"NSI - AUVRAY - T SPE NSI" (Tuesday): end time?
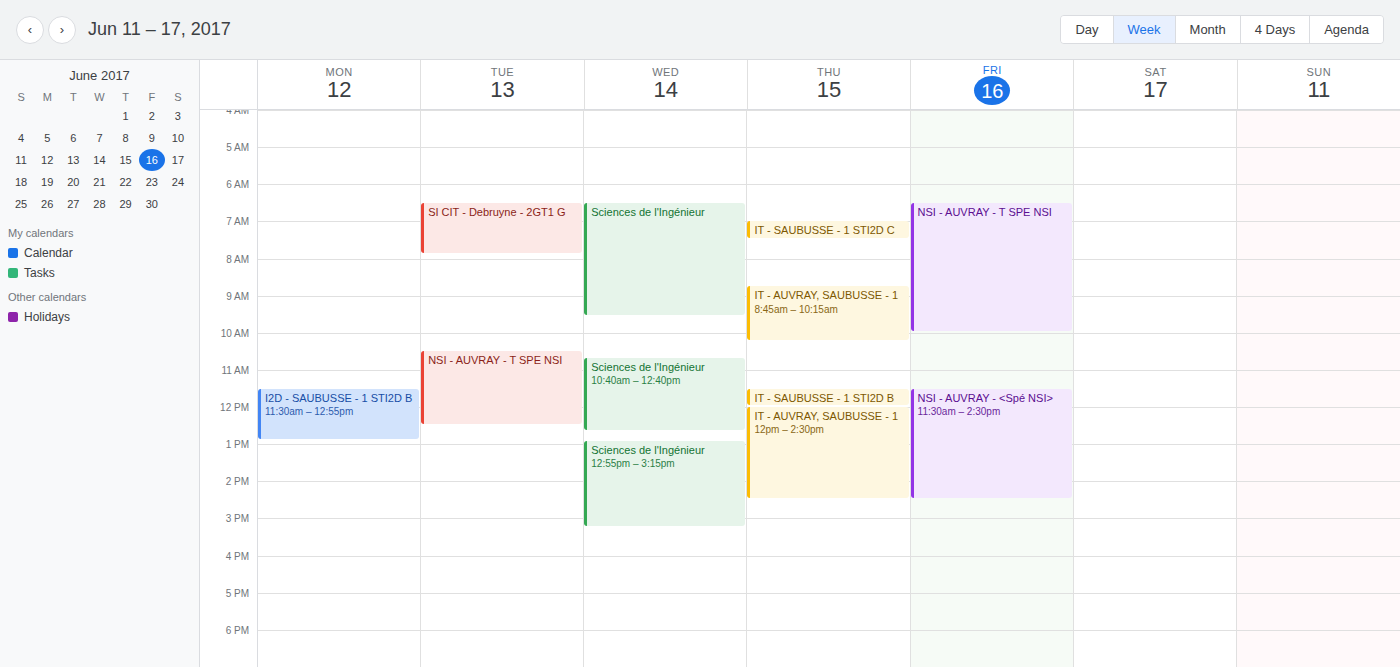
12:30 PM